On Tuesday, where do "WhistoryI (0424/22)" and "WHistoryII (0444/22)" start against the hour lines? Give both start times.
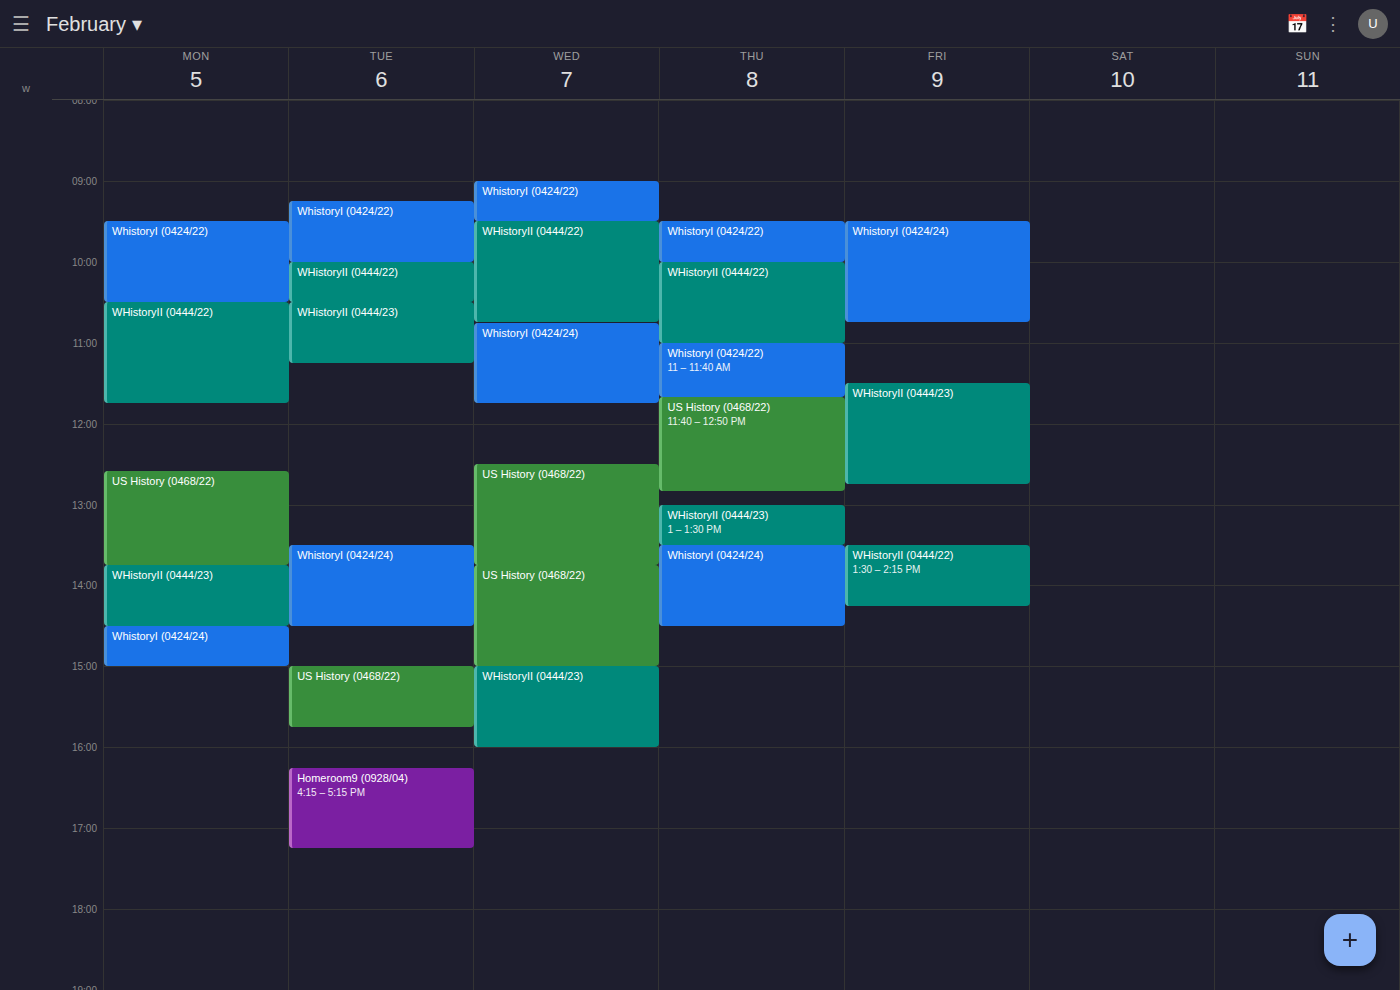
"WhistoryI (0424/22)": 9:15 AM, neither: a quarter of the way from the 9 AM line to the 10 AM line. "WHistoryII (0444/22)": 10:00 AM, exactly on the 10 AM line.